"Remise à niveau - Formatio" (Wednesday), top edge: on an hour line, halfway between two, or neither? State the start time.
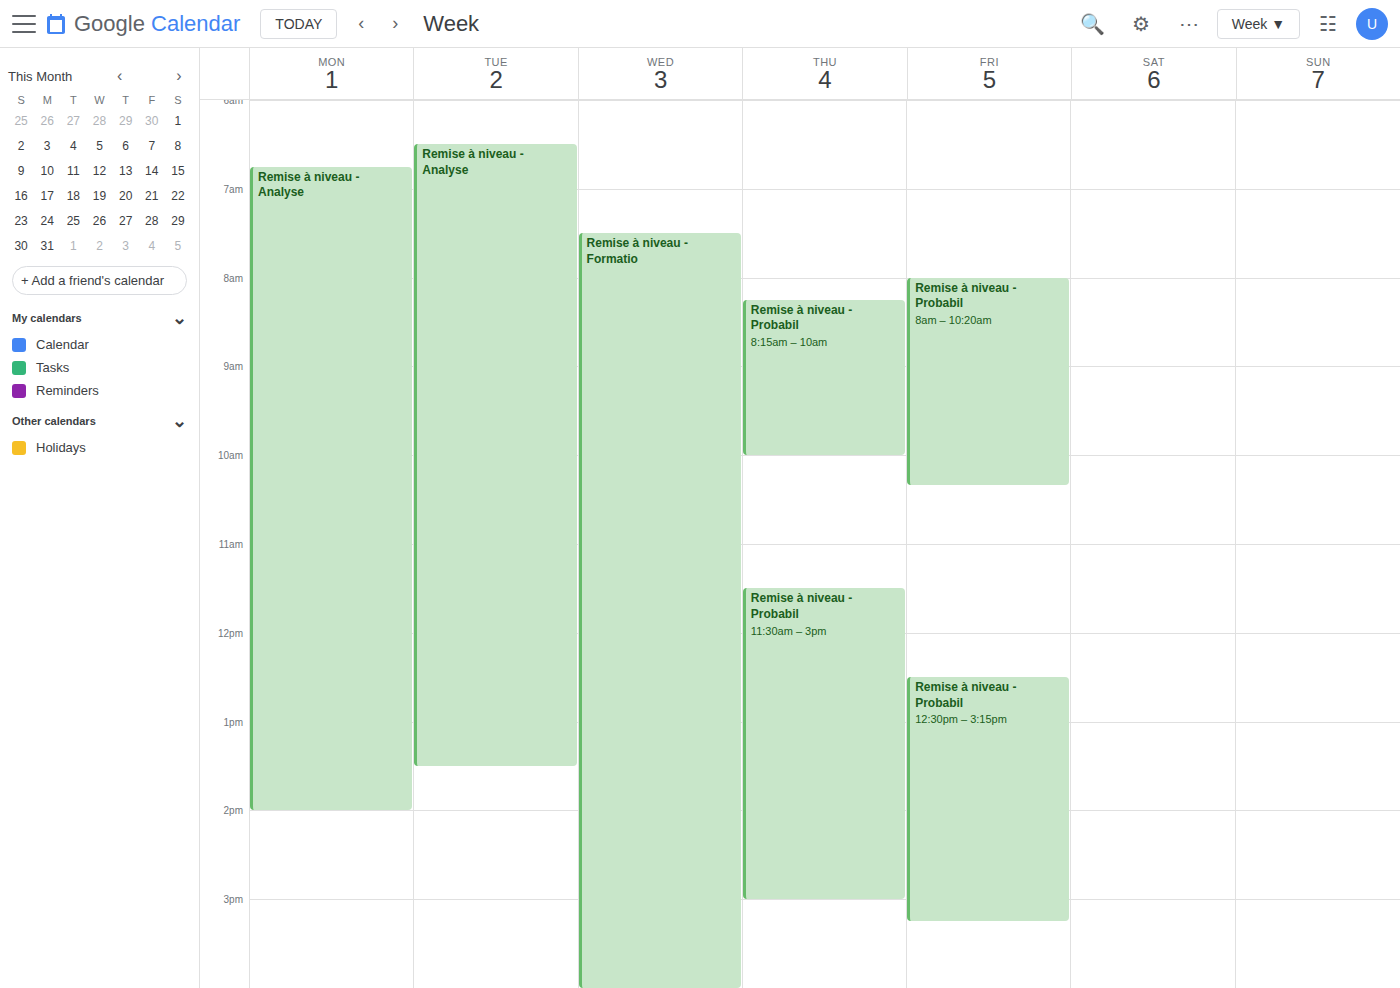
07:30 -- halfway between the 07:00 and 08:00 lines.